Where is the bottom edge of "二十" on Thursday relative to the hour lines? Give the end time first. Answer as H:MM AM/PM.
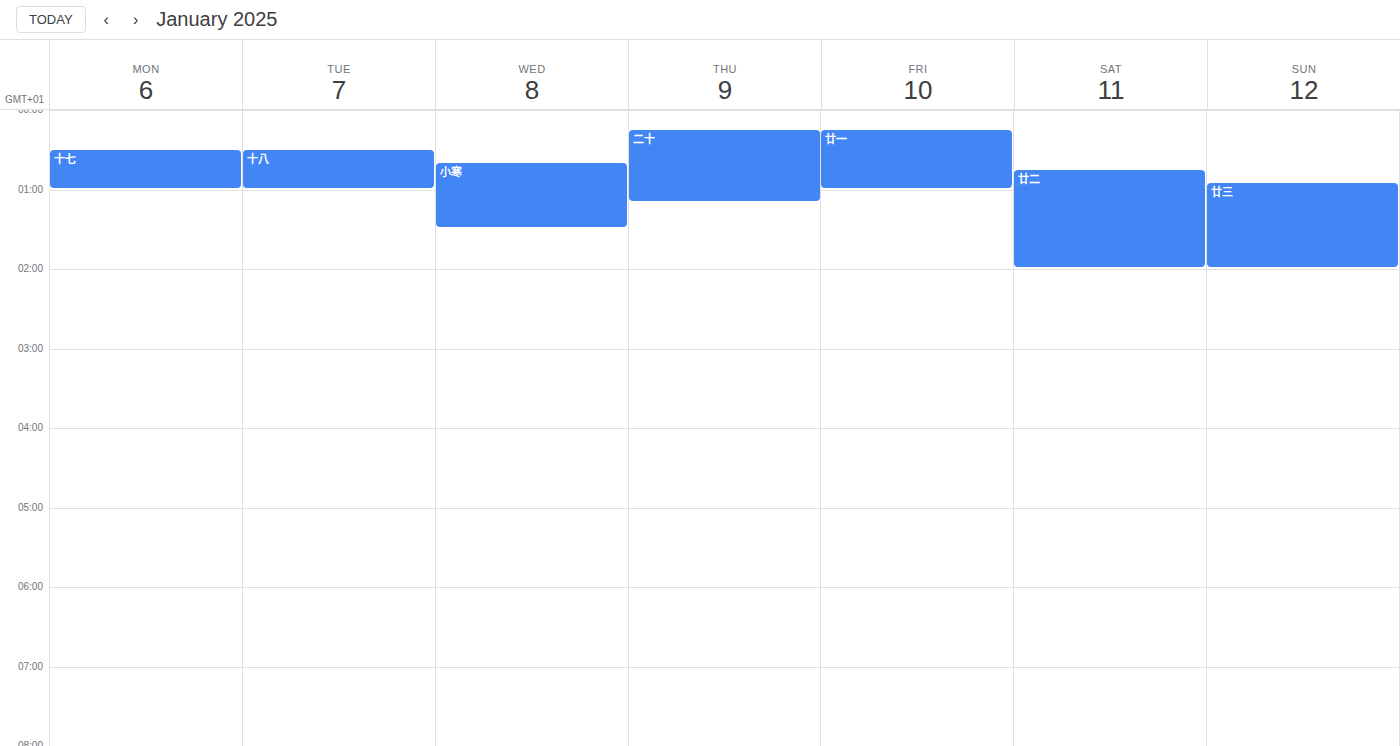
1:10 AM -- neither: 10 minutes below the 1 AM line and 50 minutes above the 2 AM line.